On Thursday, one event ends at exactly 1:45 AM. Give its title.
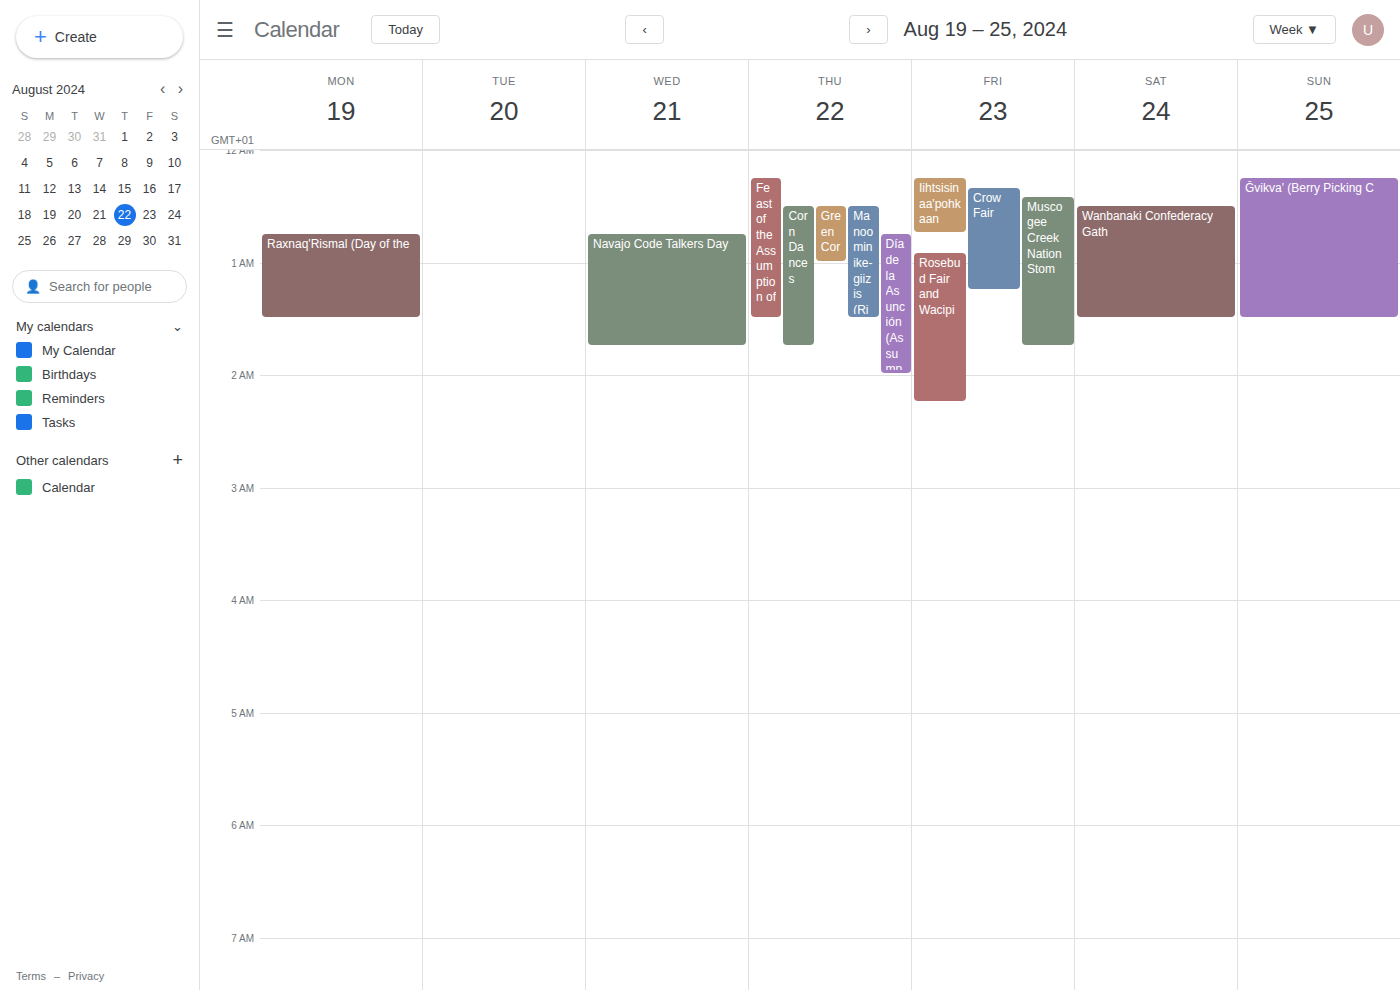
"Corn Dances"